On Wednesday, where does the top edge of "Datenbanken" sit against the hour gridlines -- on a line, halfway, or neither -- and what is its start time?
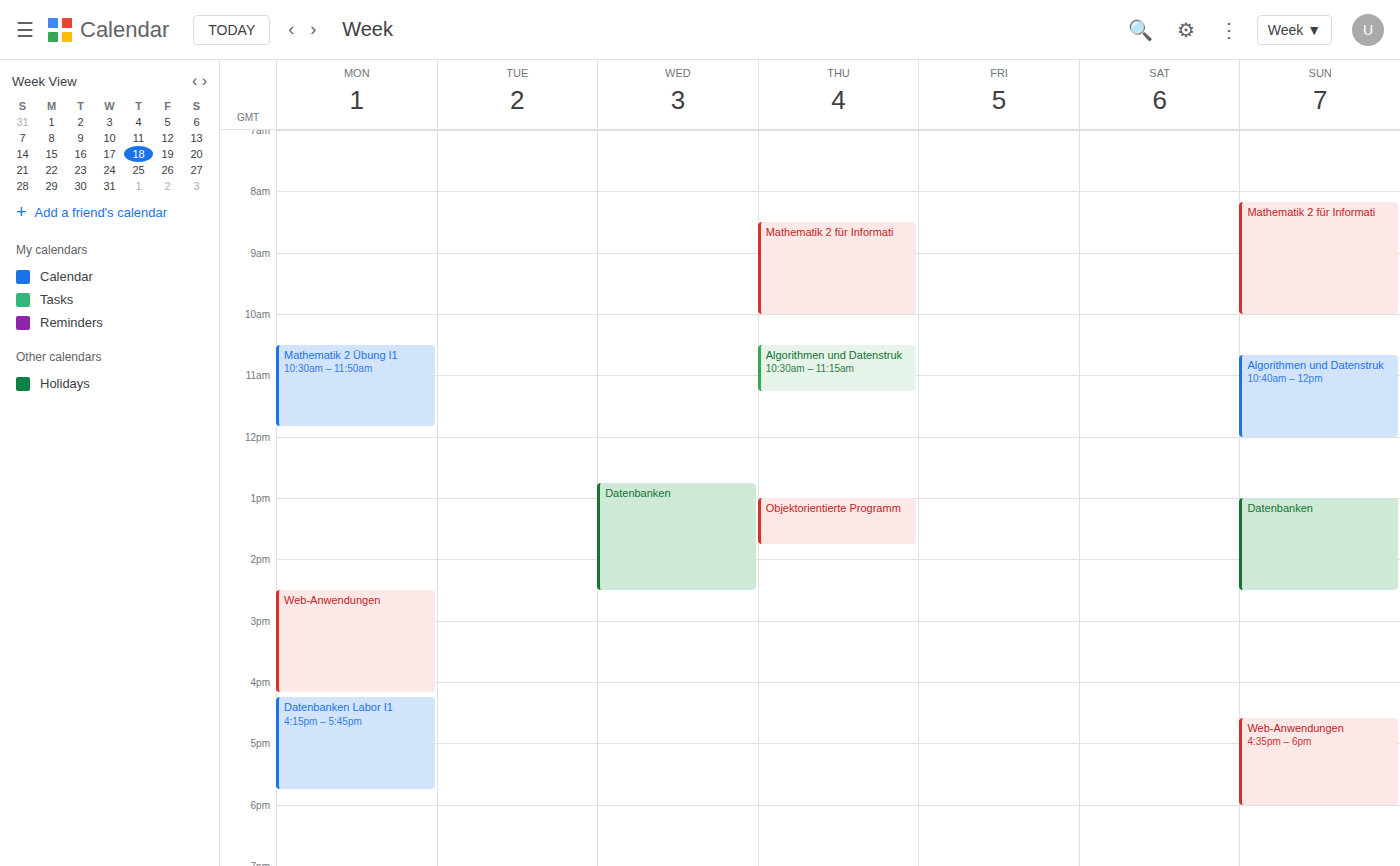
12:45 -- neither: three quarters of the way from the 12:00 line to the 13:00 line.